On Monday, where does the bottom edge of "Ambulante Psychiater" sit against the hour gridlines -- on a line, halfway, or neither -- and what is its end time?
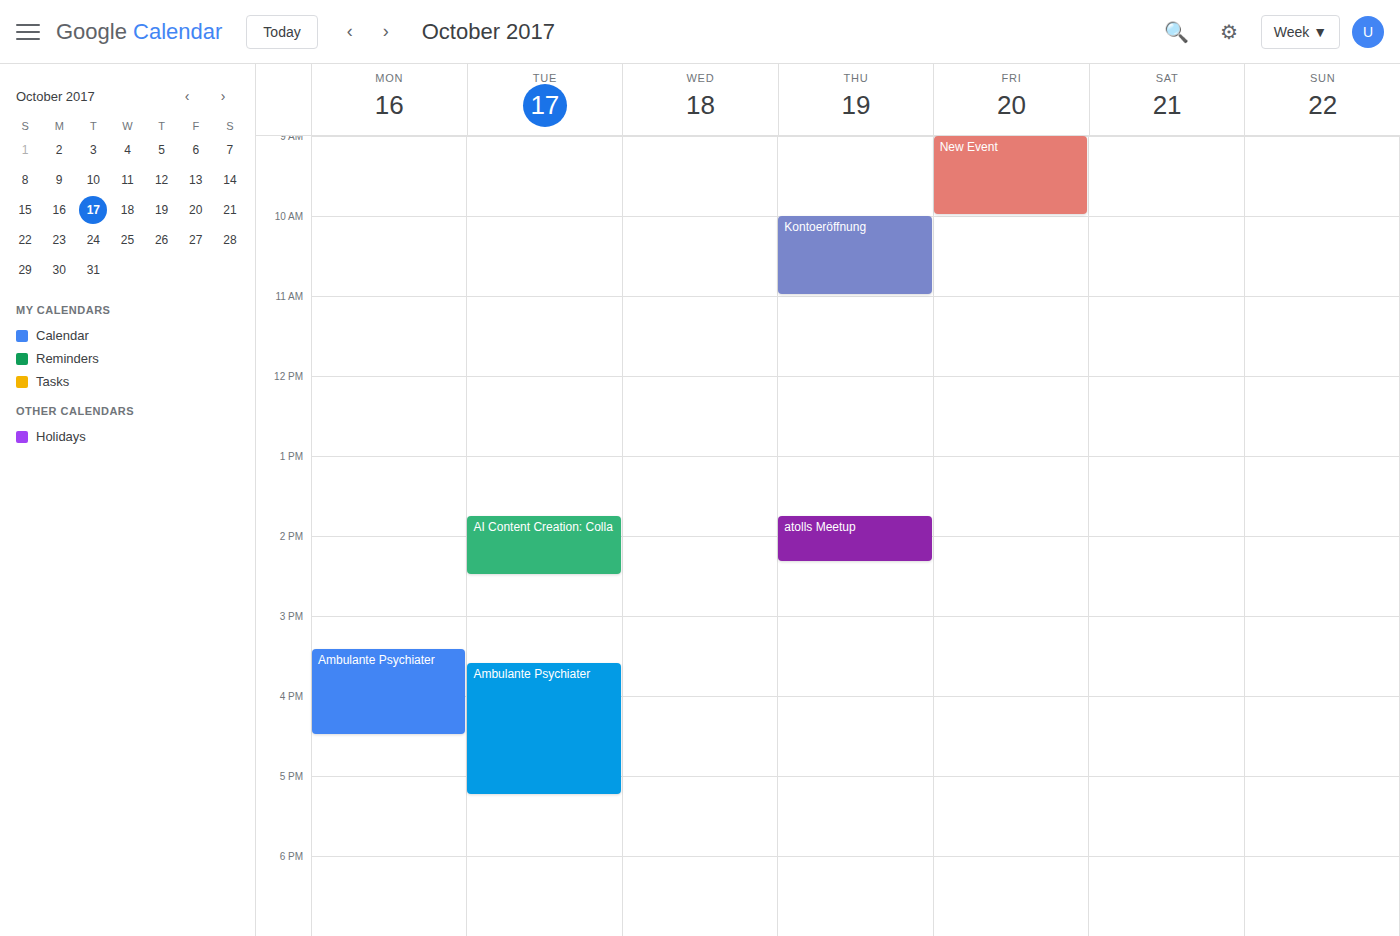
4:30 PM -- halfway between the 4 PM and 5 PM lines.